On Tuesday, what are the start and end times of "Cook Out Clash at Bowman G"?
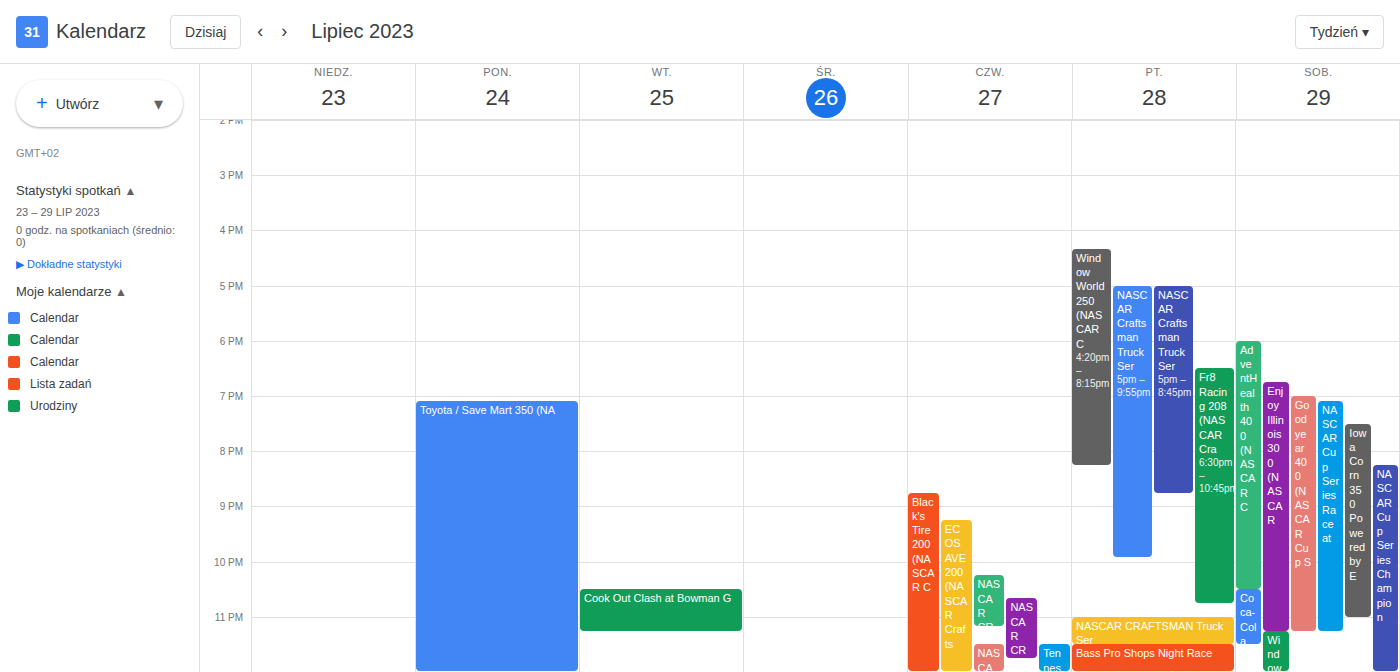
10:30 PM to 11:15 PM